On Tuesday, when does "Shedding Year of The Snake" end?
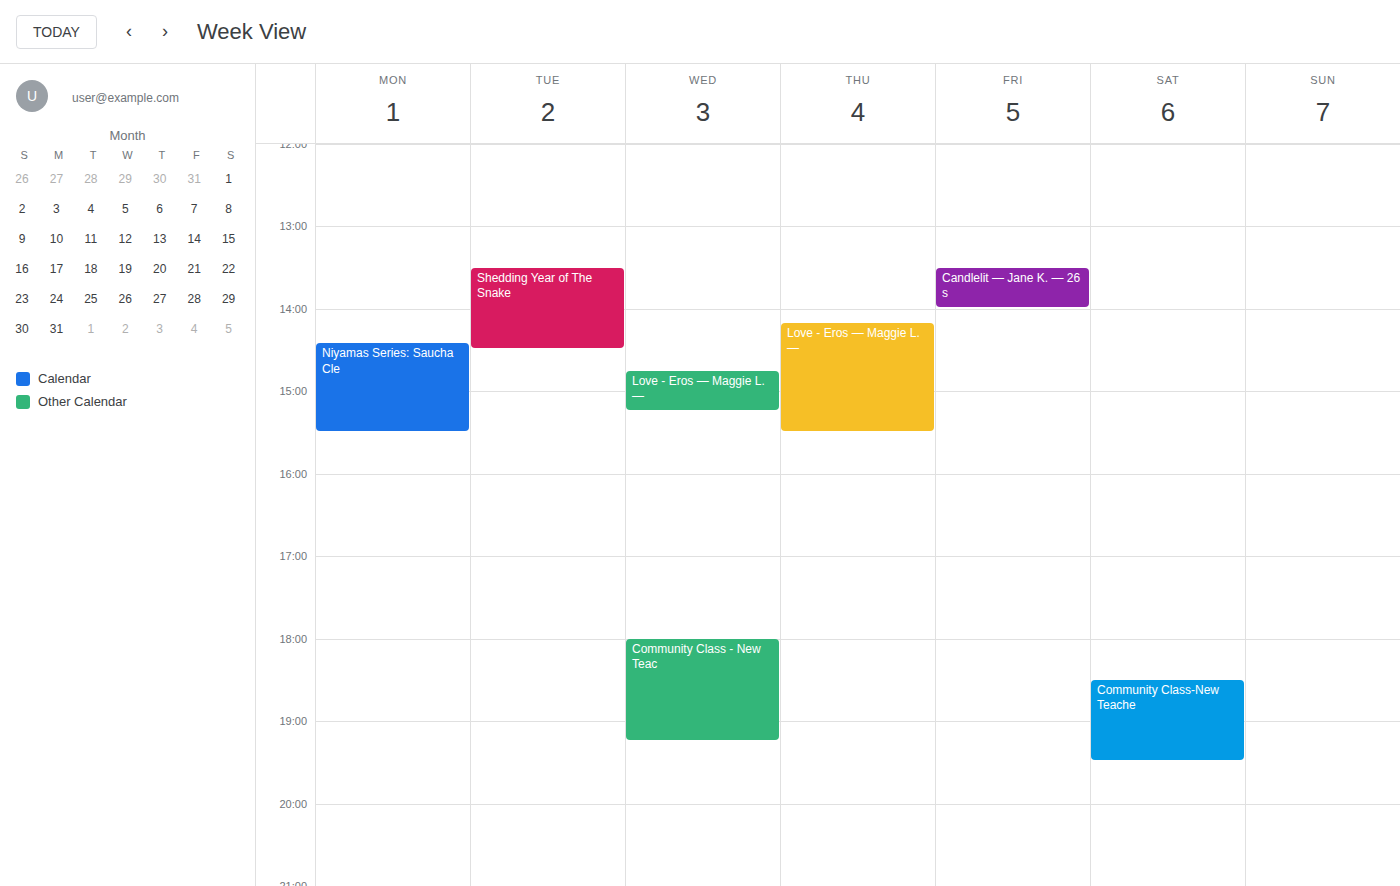
14:30